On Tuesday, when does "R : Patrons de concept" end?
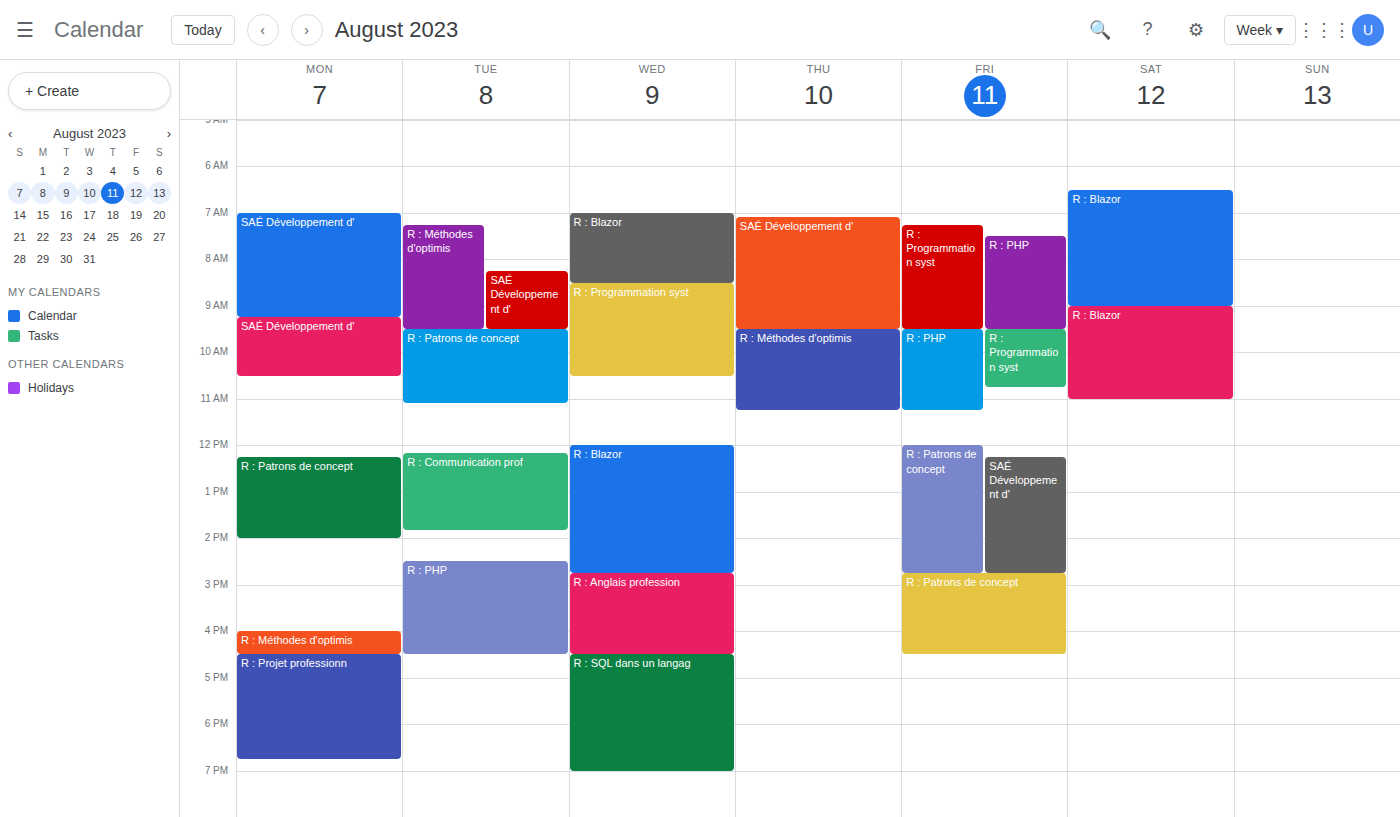
11:05 AM